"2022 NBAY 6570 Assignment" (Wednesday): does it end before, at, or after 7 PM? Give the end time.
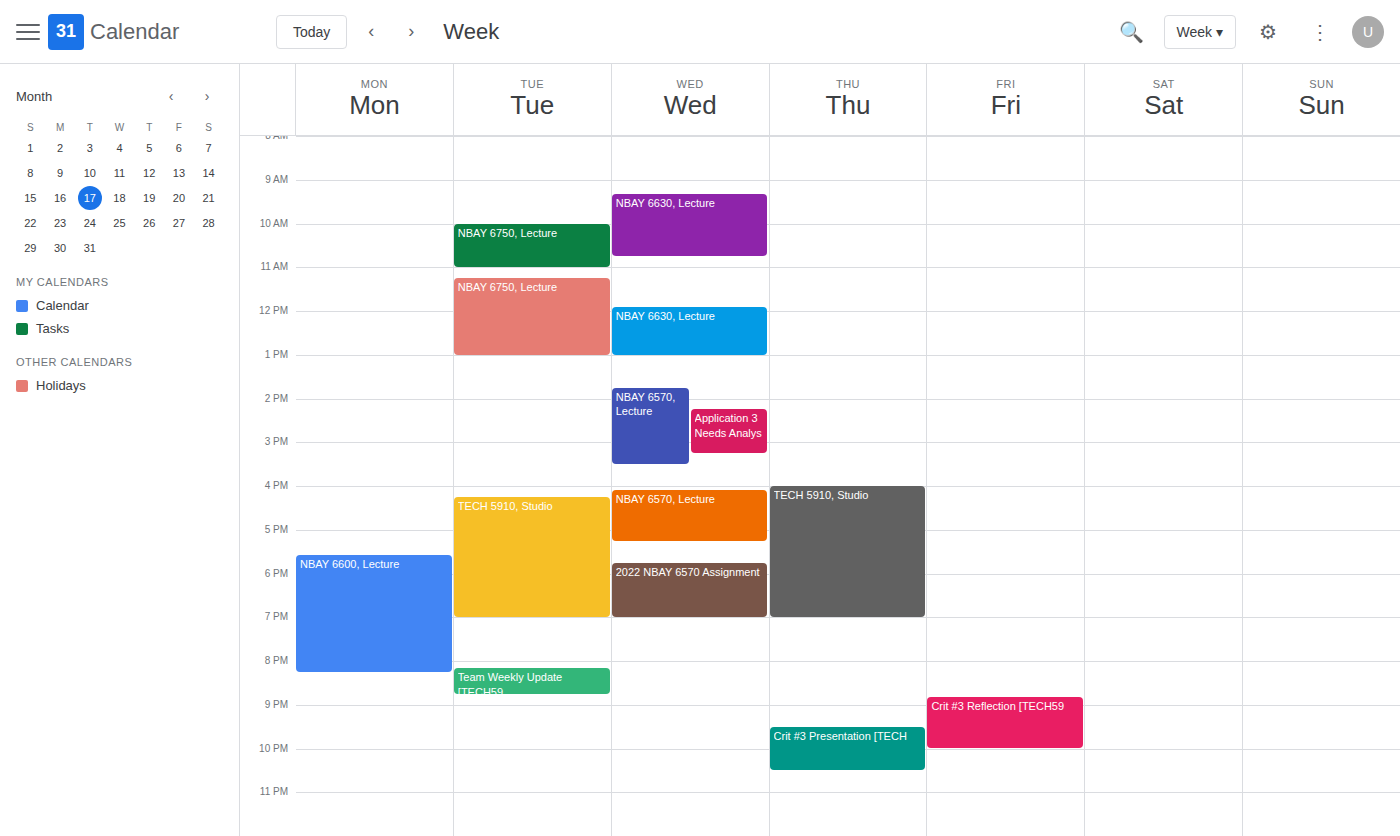
7:00 PM -- exactly at 7 PM, on the 7 PM line.